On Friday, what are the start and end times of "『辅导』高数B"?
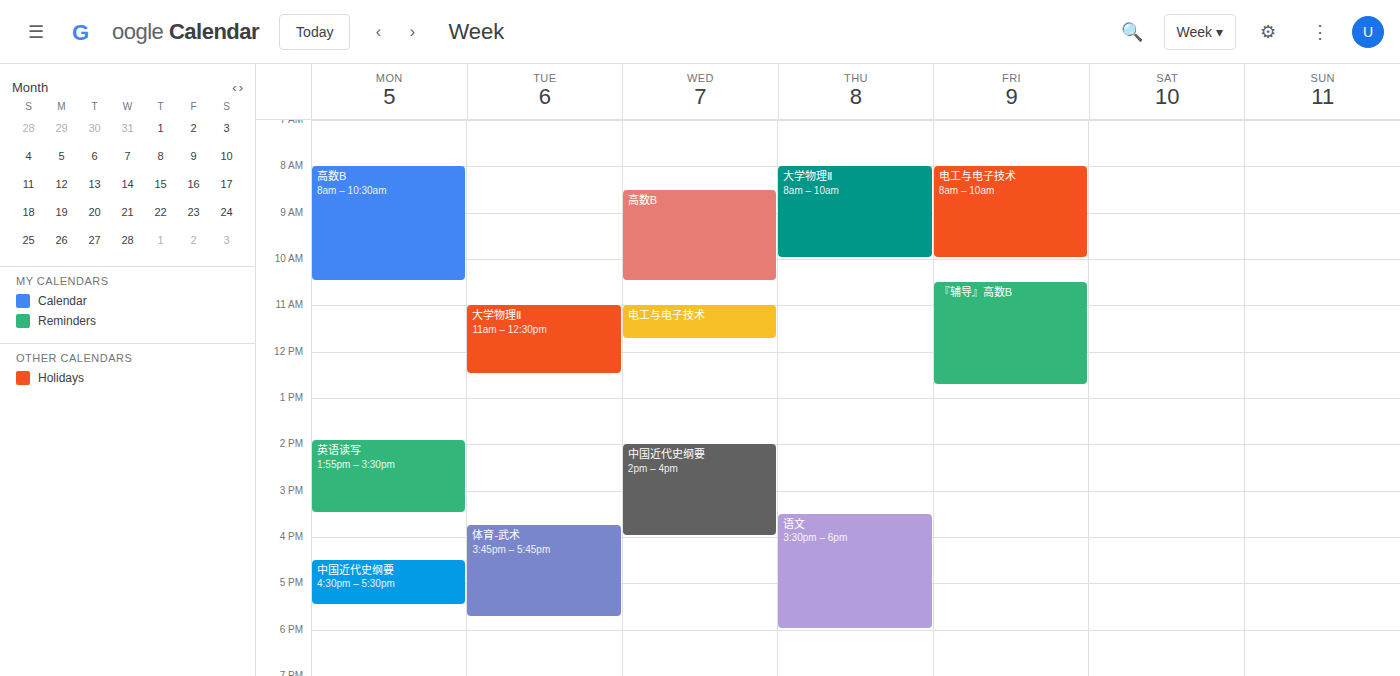
10:30 AM to 12:45 PM